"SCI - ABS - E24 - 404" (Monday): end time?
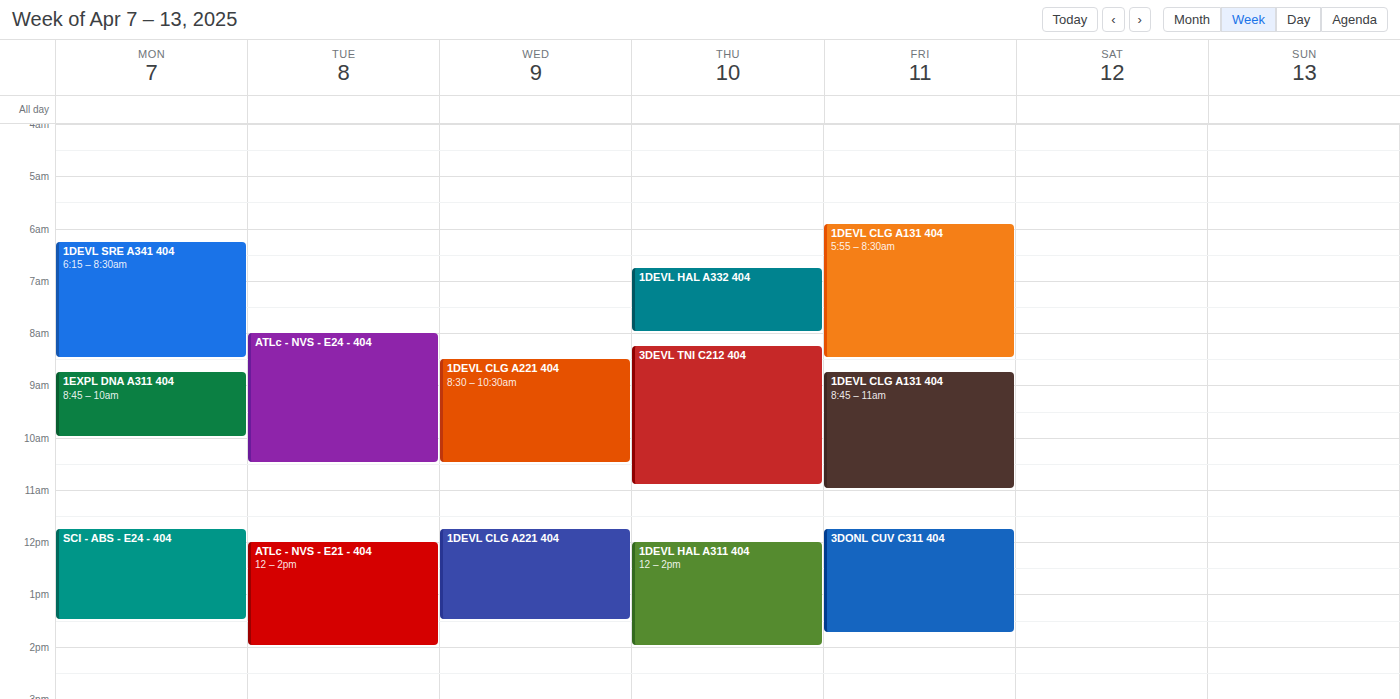
1:30 PM